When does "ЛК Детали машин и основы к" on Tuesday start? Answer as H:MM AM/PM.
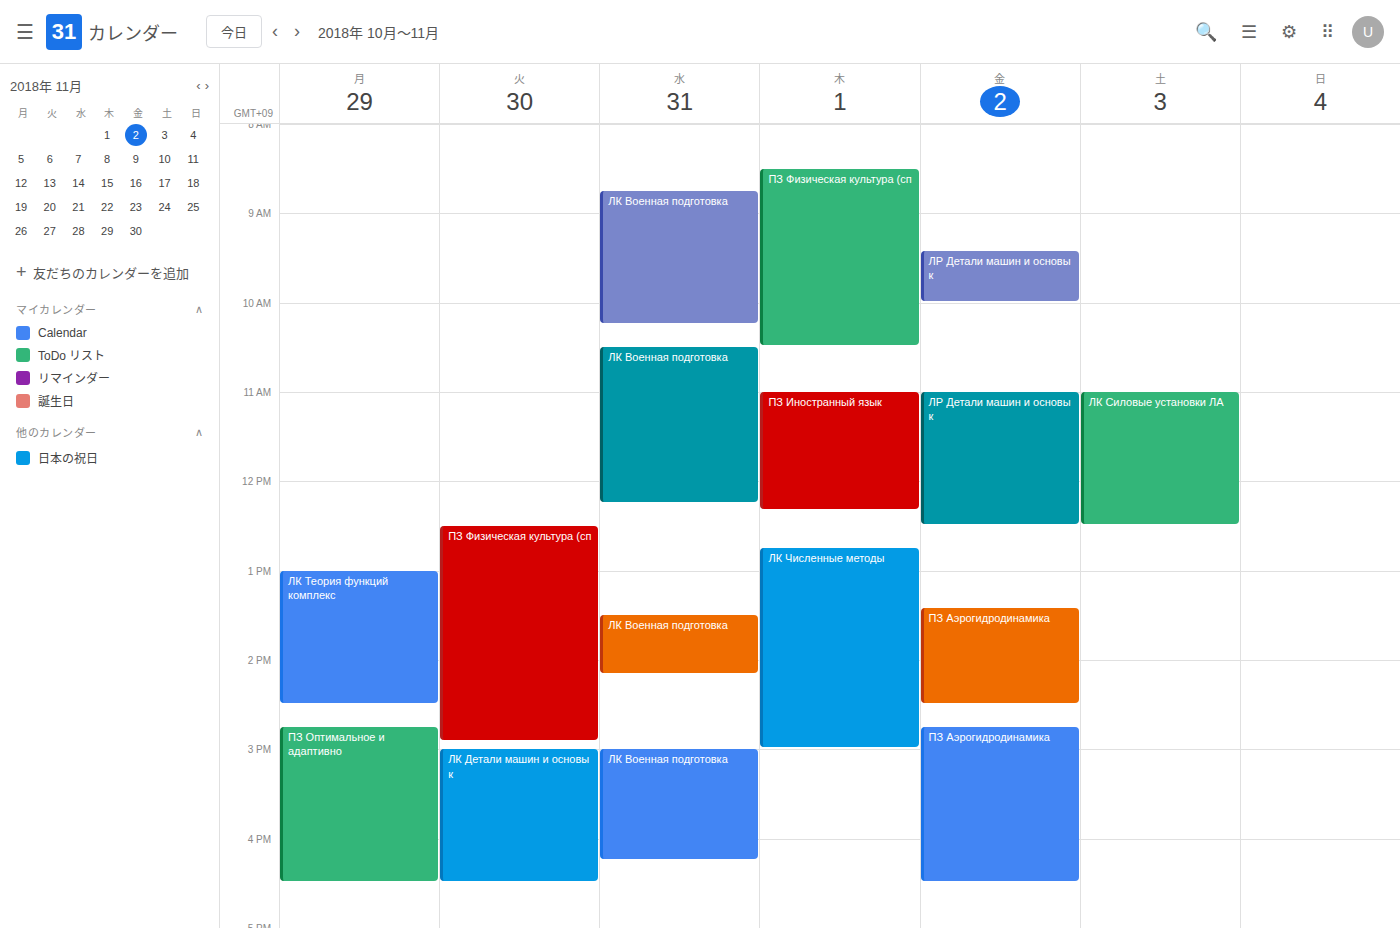
3:00 PM